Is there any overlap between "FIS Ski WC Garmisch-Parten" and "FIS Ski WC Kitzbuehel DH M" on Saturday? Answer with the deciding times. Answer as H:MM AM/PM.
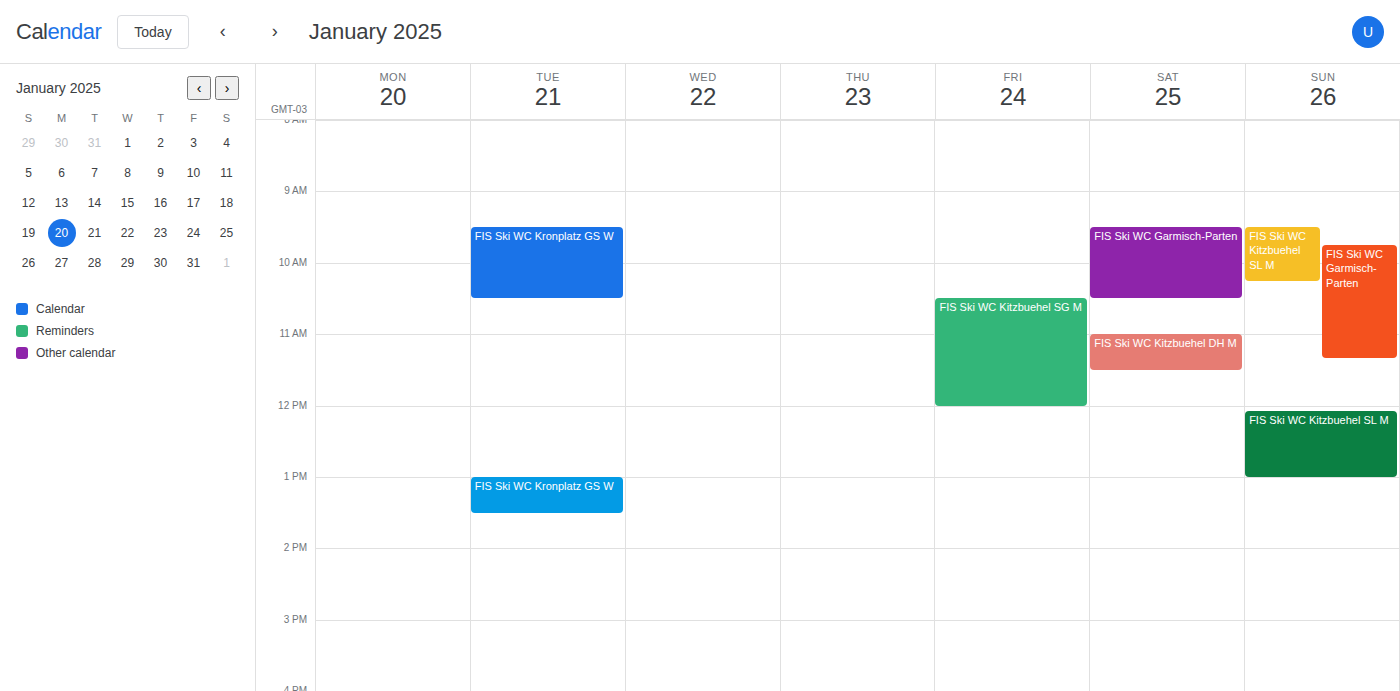
"FIS Ski WC Garmisch-Parten" ends at 10:30 AM and "FIS Ski WC Kitzbuehel DH M" starts at 11:00 AM -- no overlap.